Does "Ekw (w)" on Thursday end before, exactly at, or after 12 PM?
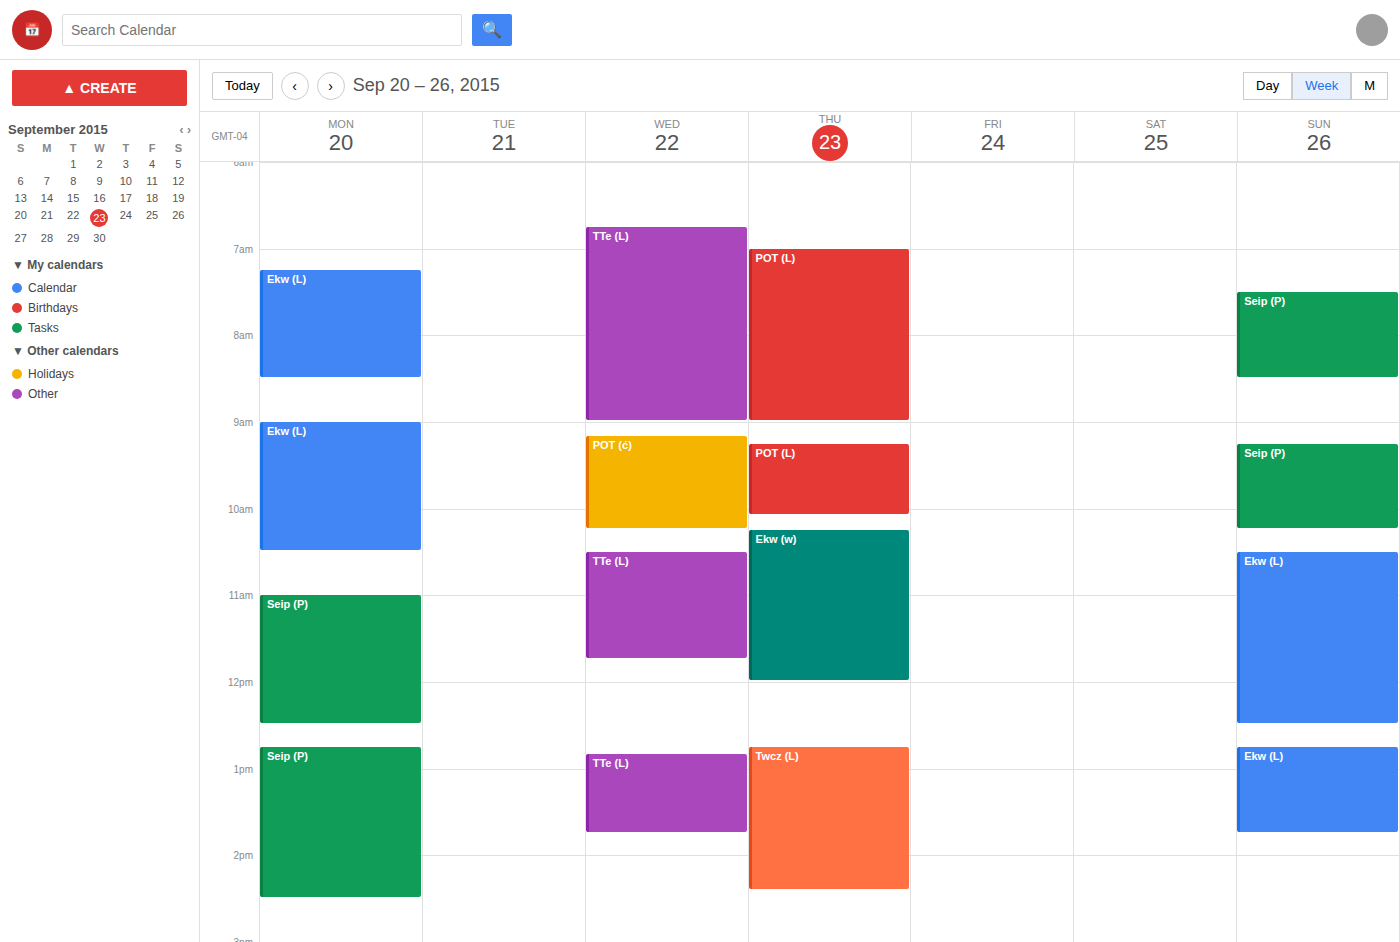
12:00 PM -- exactly at 12 PM, on the 12 PM line.